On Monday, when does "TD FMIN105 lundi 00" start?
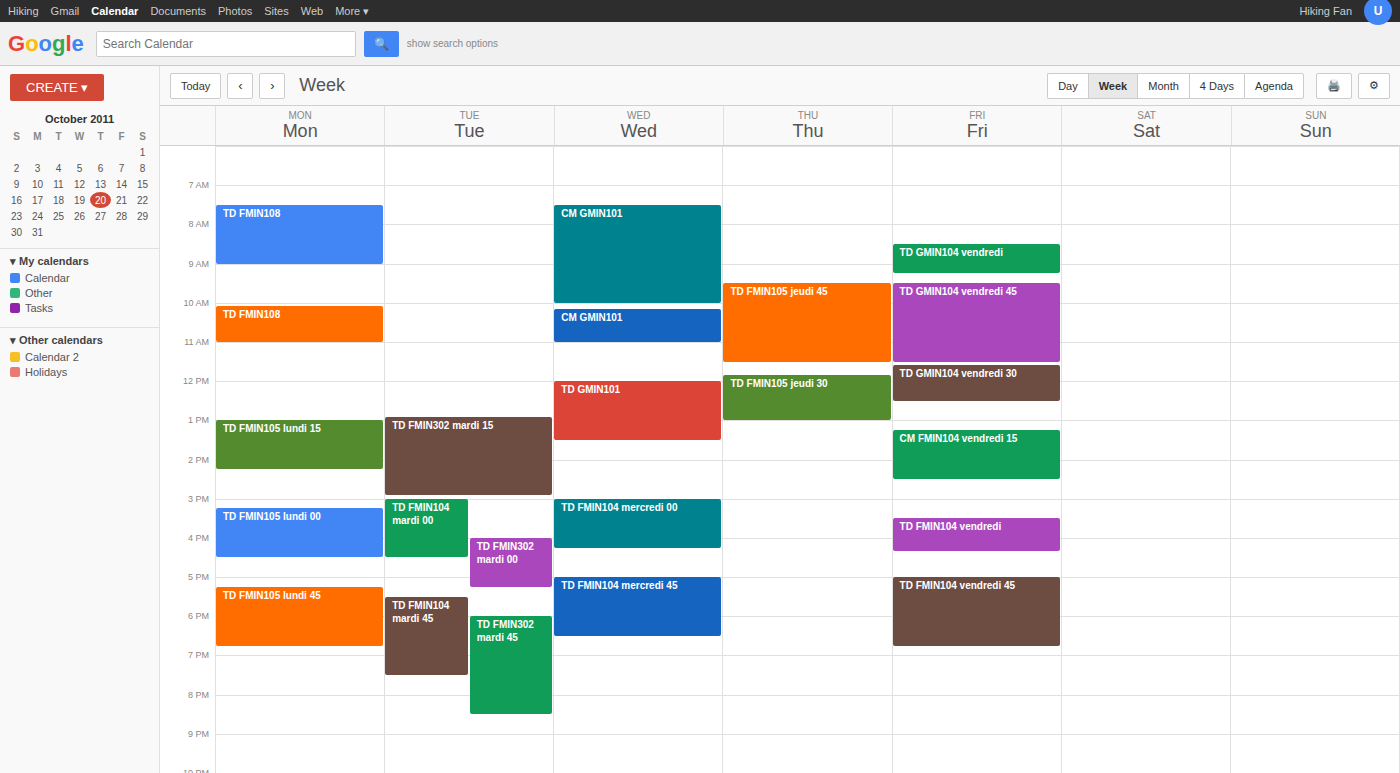
3:15 PM